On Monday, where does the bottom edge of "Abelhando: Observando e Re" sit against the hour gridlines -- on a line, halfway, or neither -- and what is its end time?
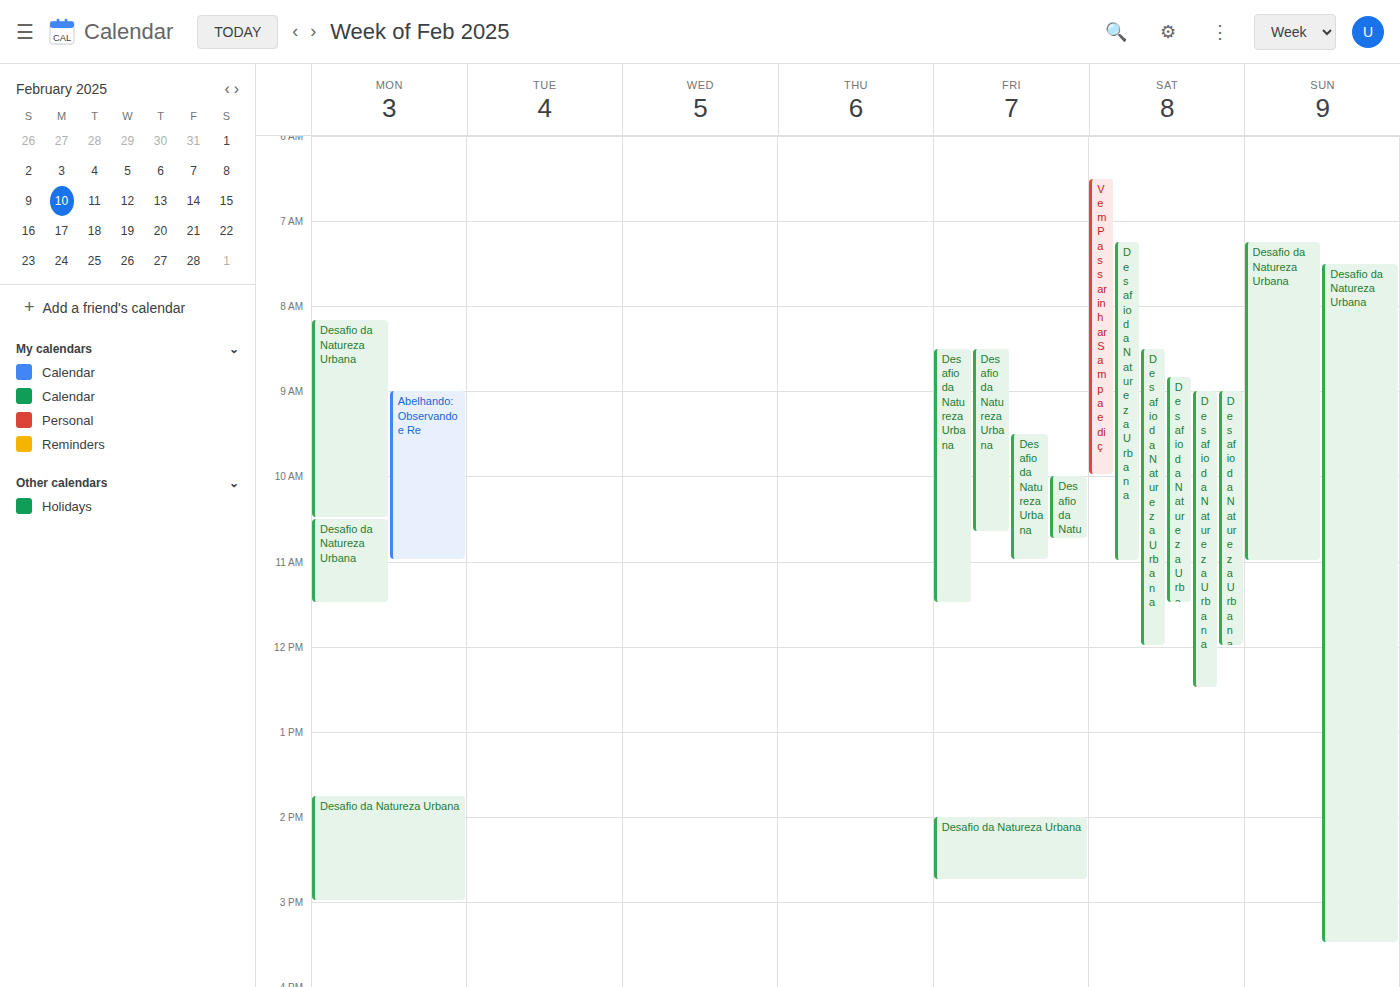
11:00 AM -- exactly on the 11 AM line.